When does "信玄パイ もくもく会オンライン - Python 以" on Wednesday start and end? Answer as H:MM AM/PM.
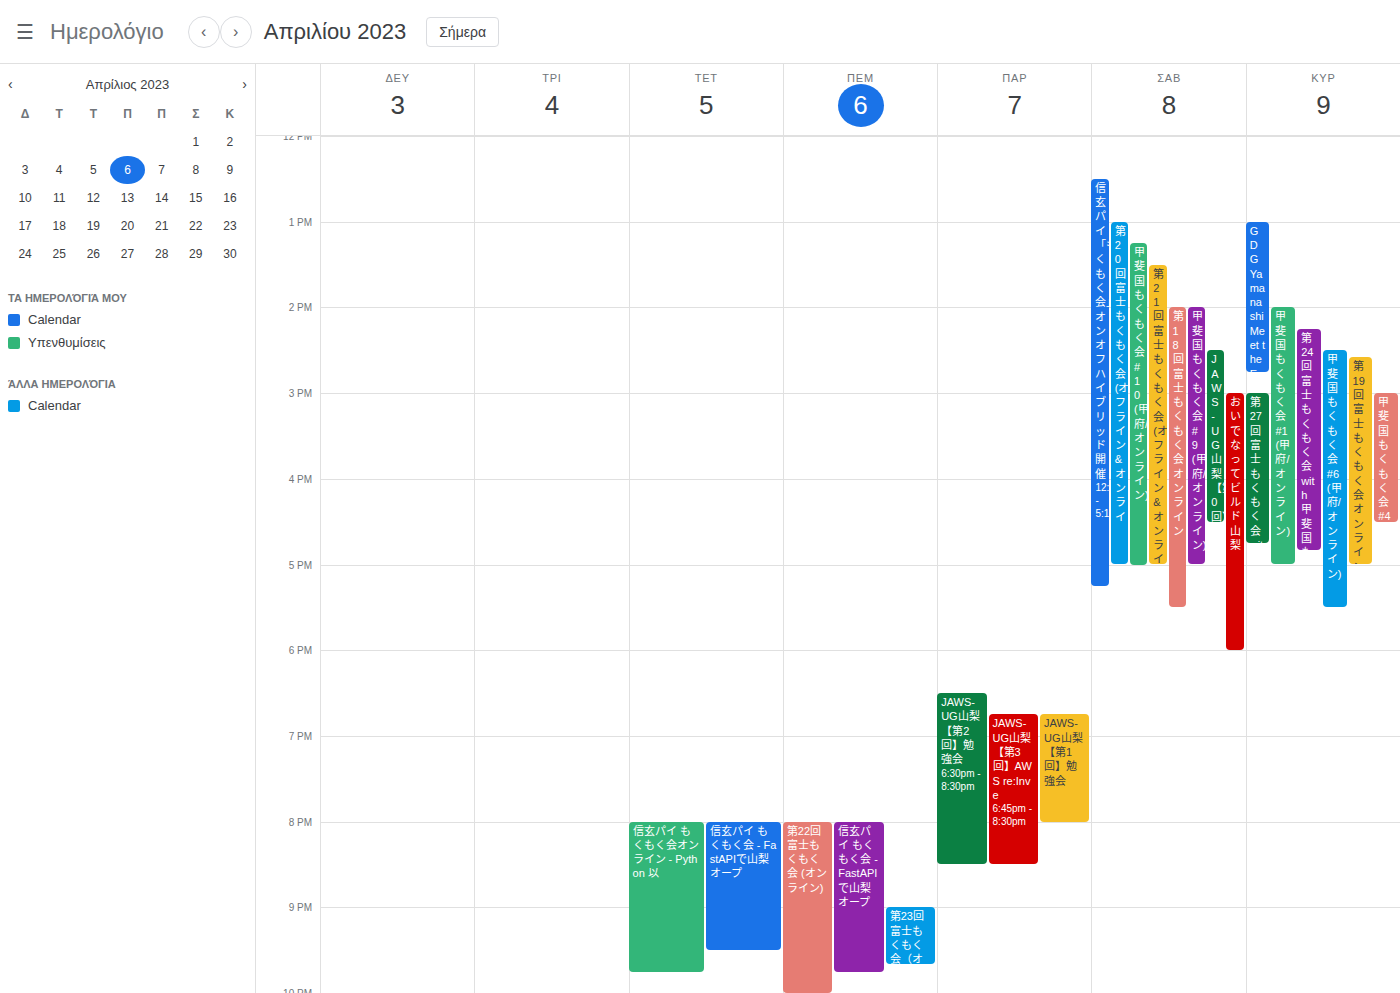
8:00 PM to 9:45 PM